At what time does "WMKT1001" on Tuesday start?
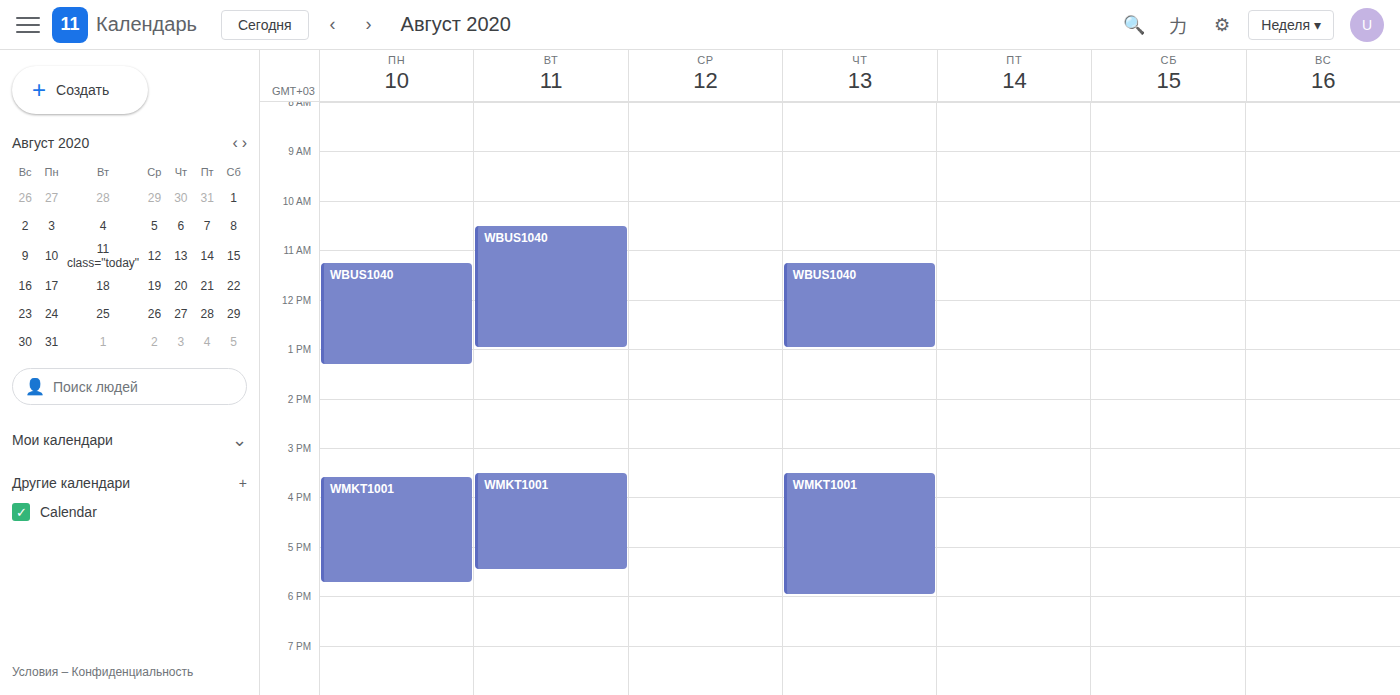
15:30